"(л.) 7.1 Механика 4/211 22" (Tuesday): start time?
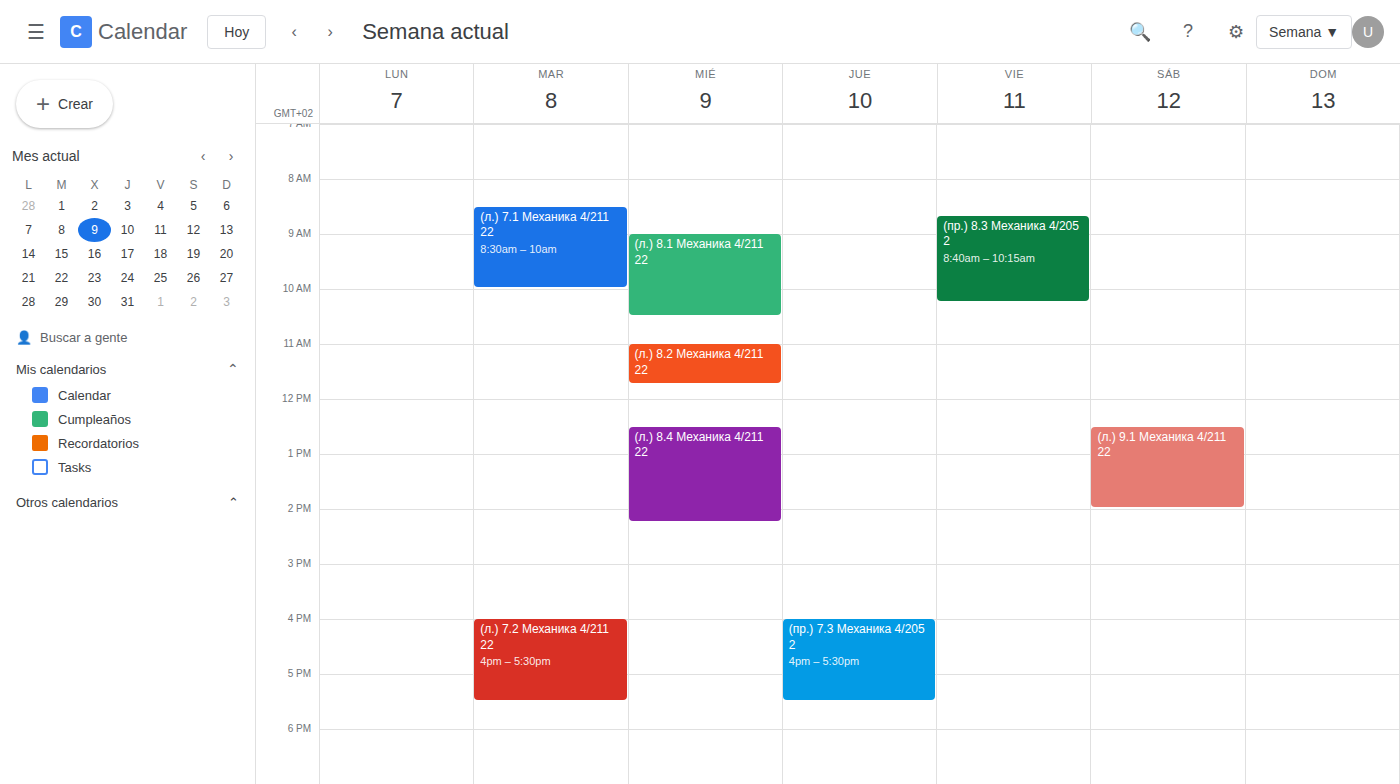
8:30 AM